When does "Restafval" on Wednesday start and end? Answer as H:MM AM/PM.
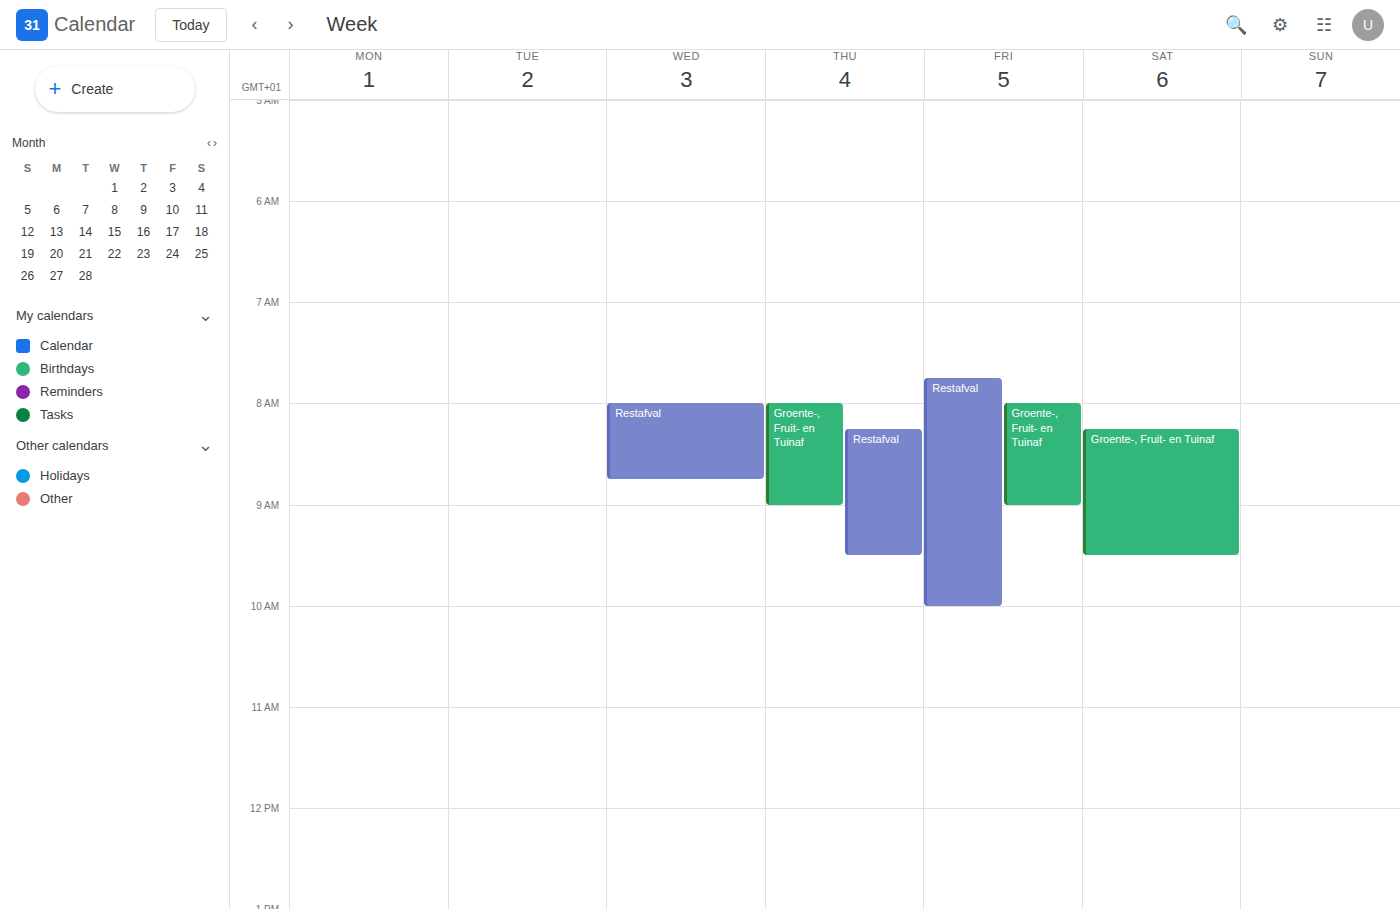
8:00 AM to 8:45 AM